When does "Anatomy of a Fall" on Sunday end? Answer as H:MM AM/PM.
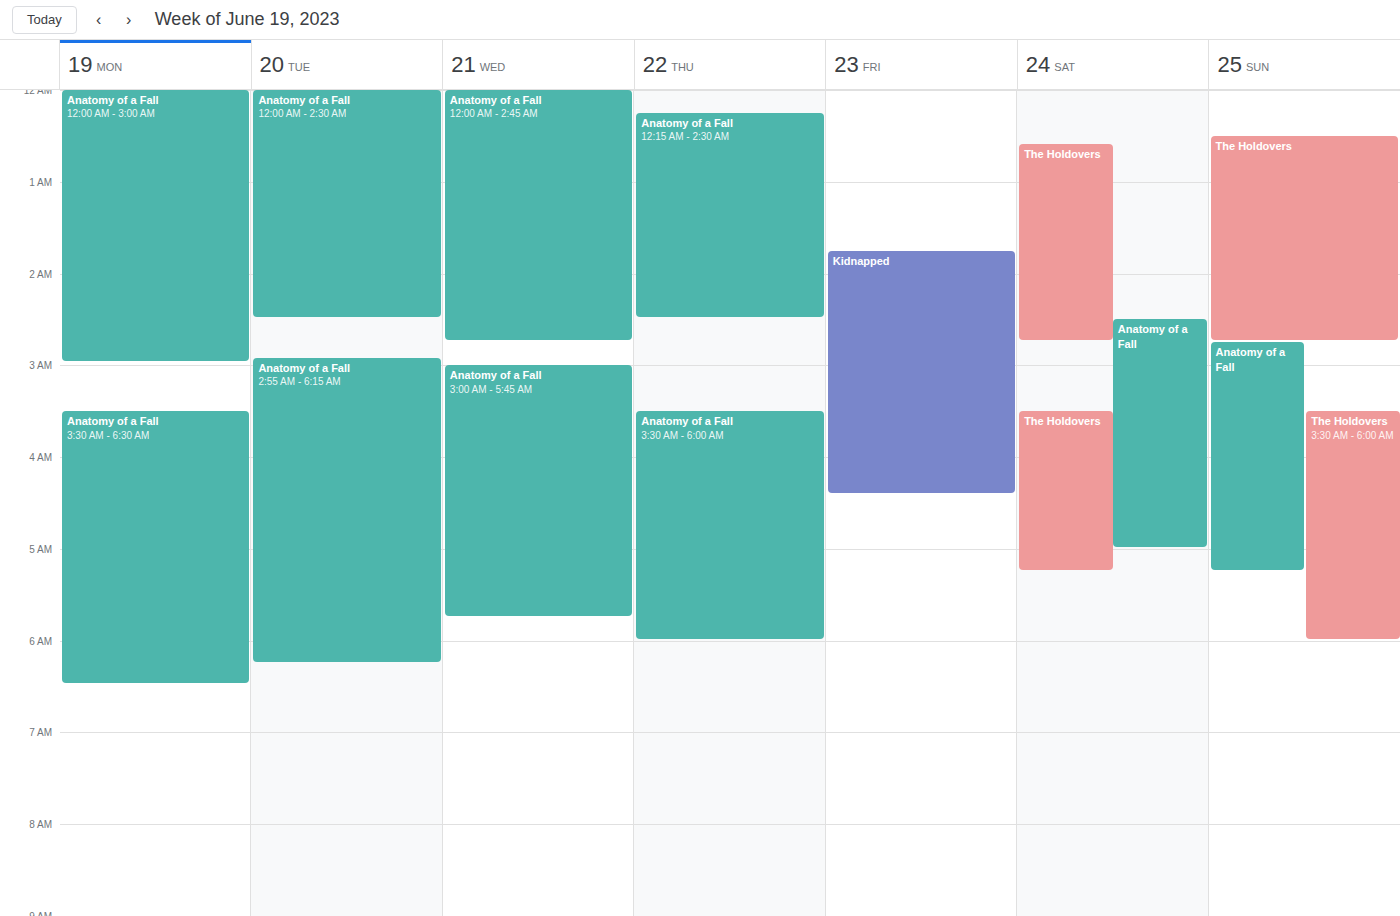
5:15 AM